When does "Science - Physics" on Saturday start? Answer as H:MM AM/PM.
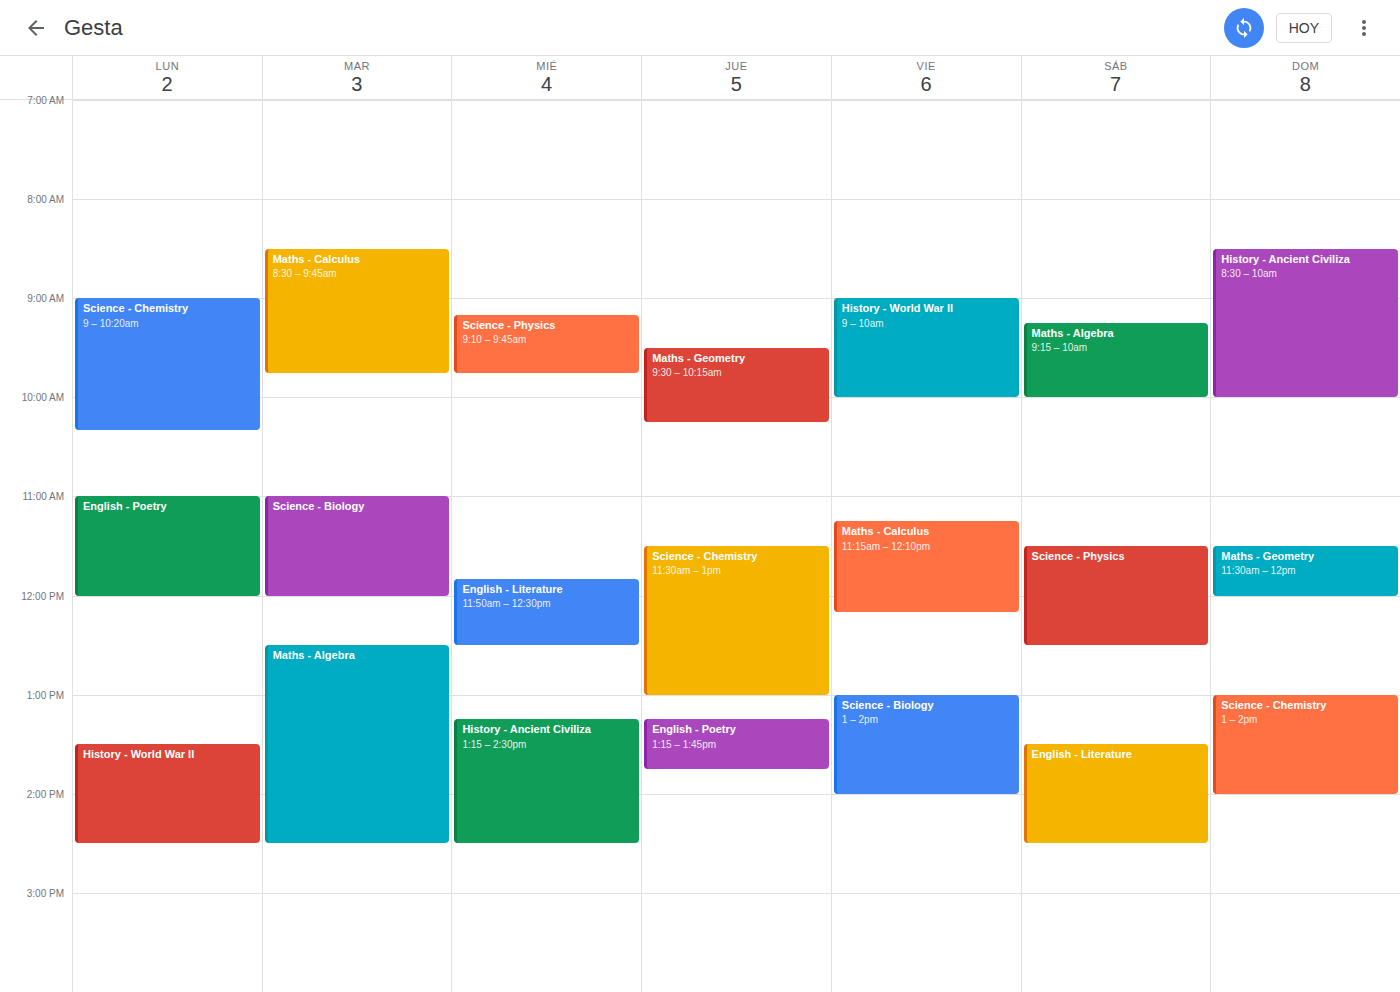
11:30 AM